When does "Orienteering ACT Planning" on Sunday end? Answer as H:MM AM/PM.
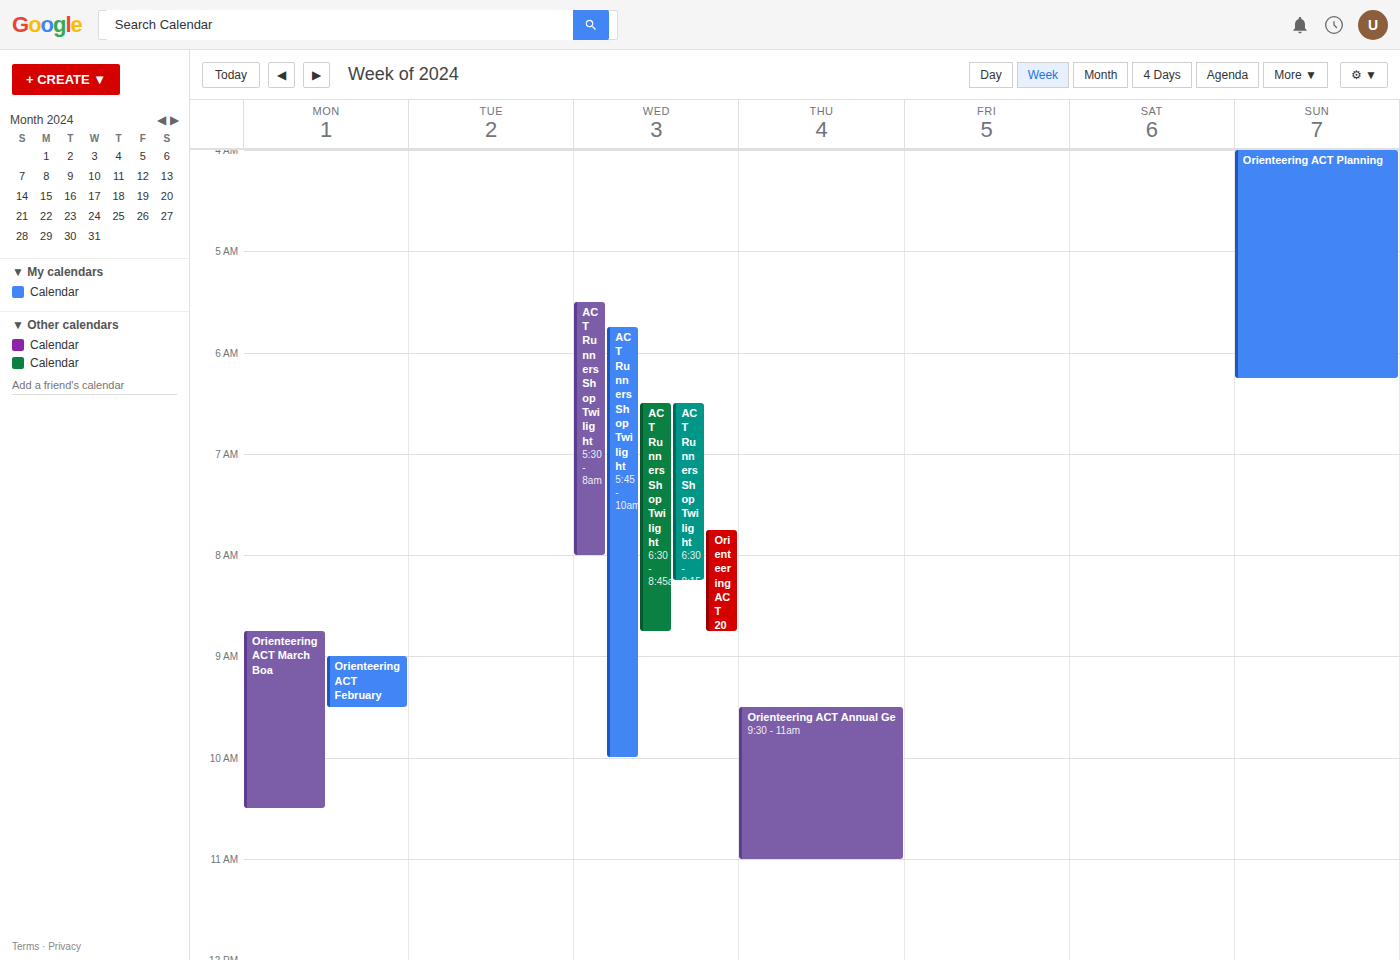
6:15 AM